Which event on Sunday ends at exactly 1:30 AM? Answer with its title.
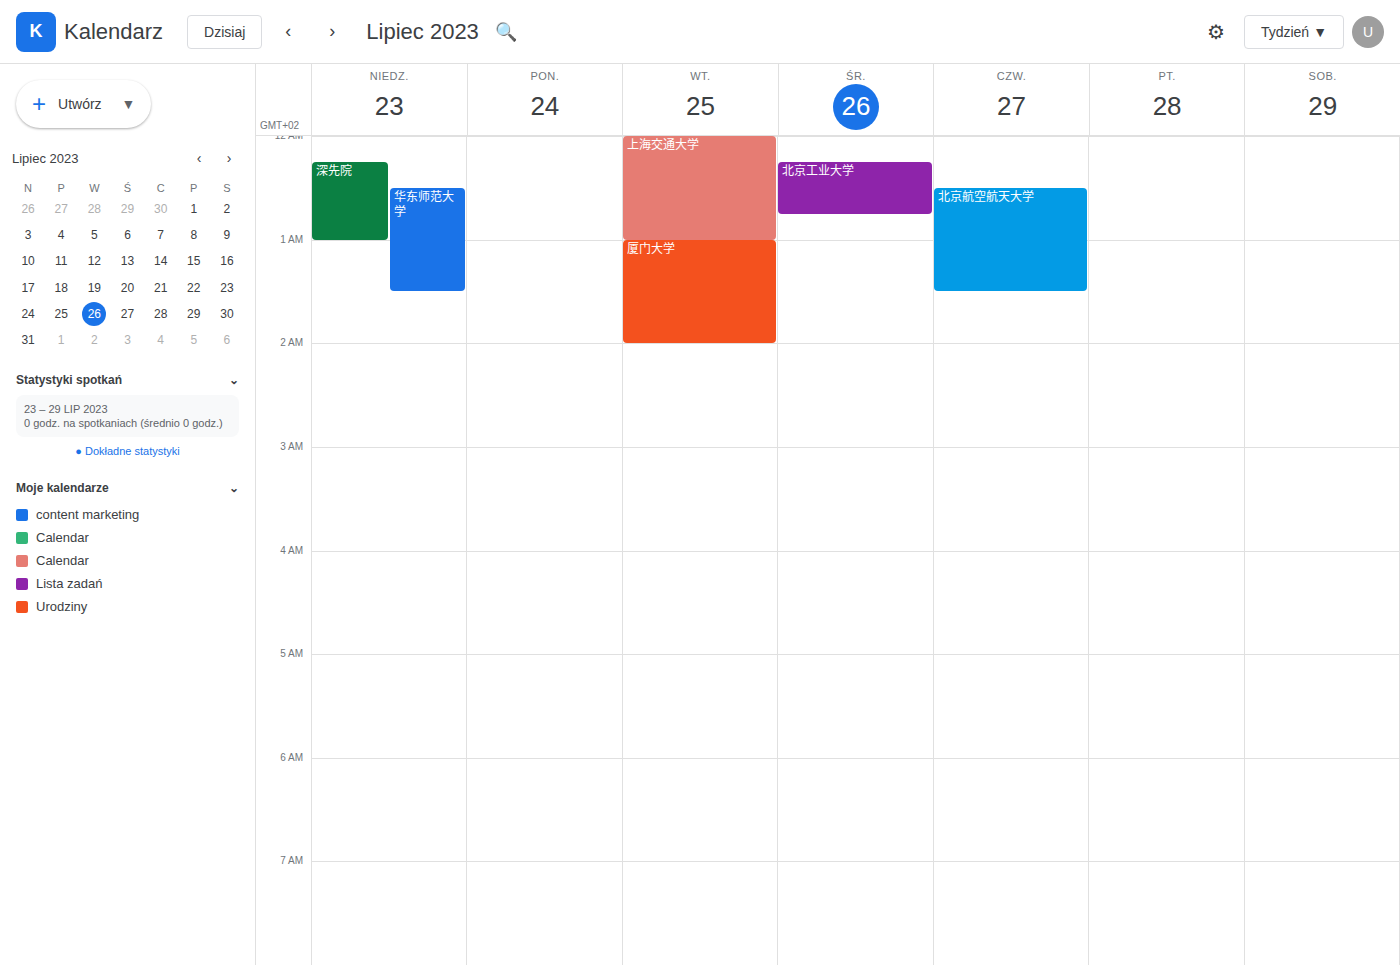
"华东师范大学"